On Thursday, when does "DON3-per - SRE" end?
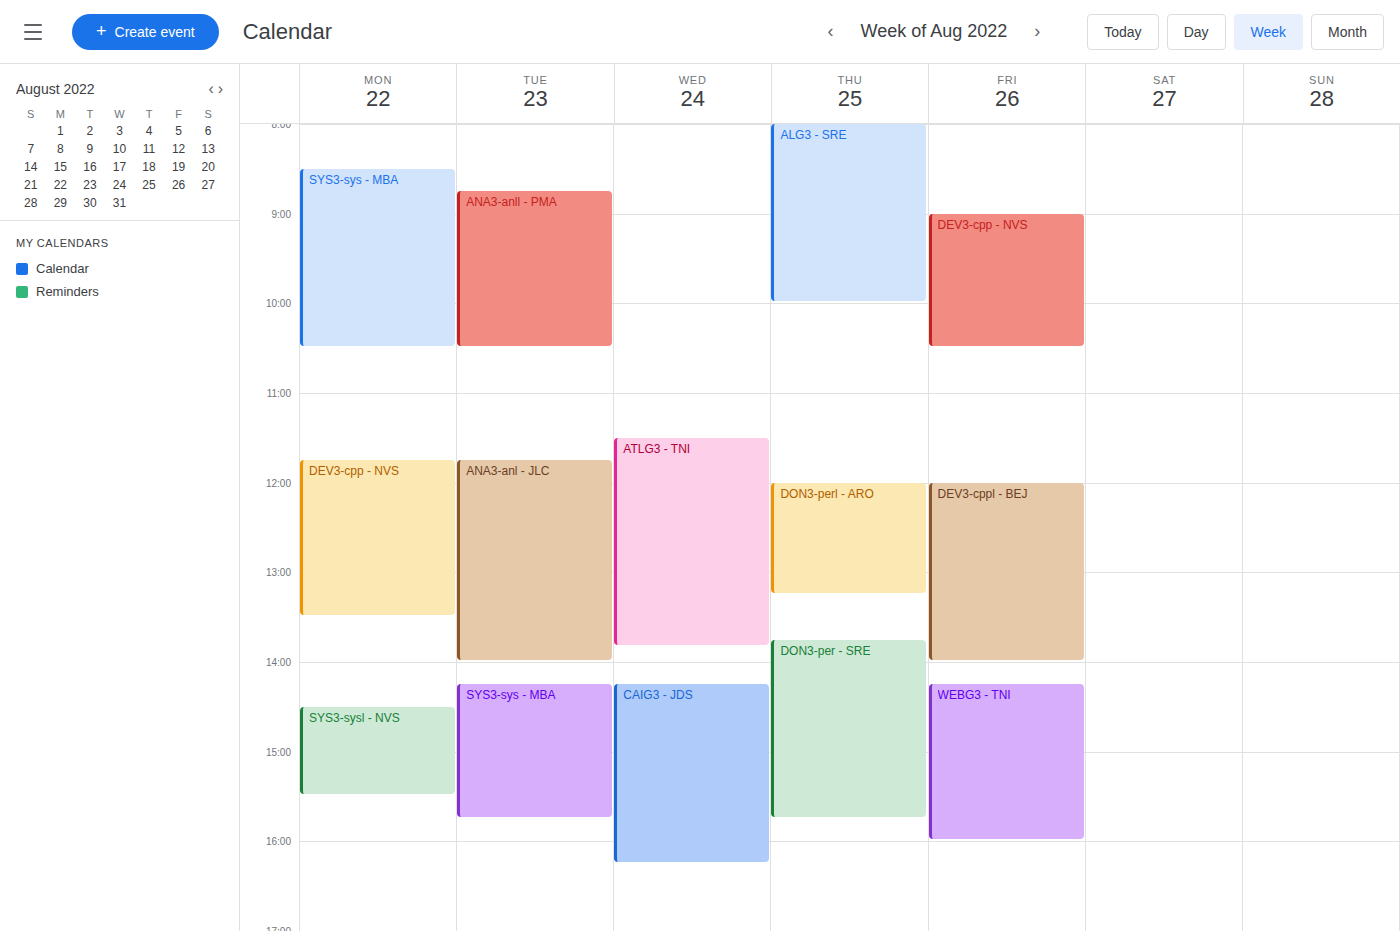
3:45 PM